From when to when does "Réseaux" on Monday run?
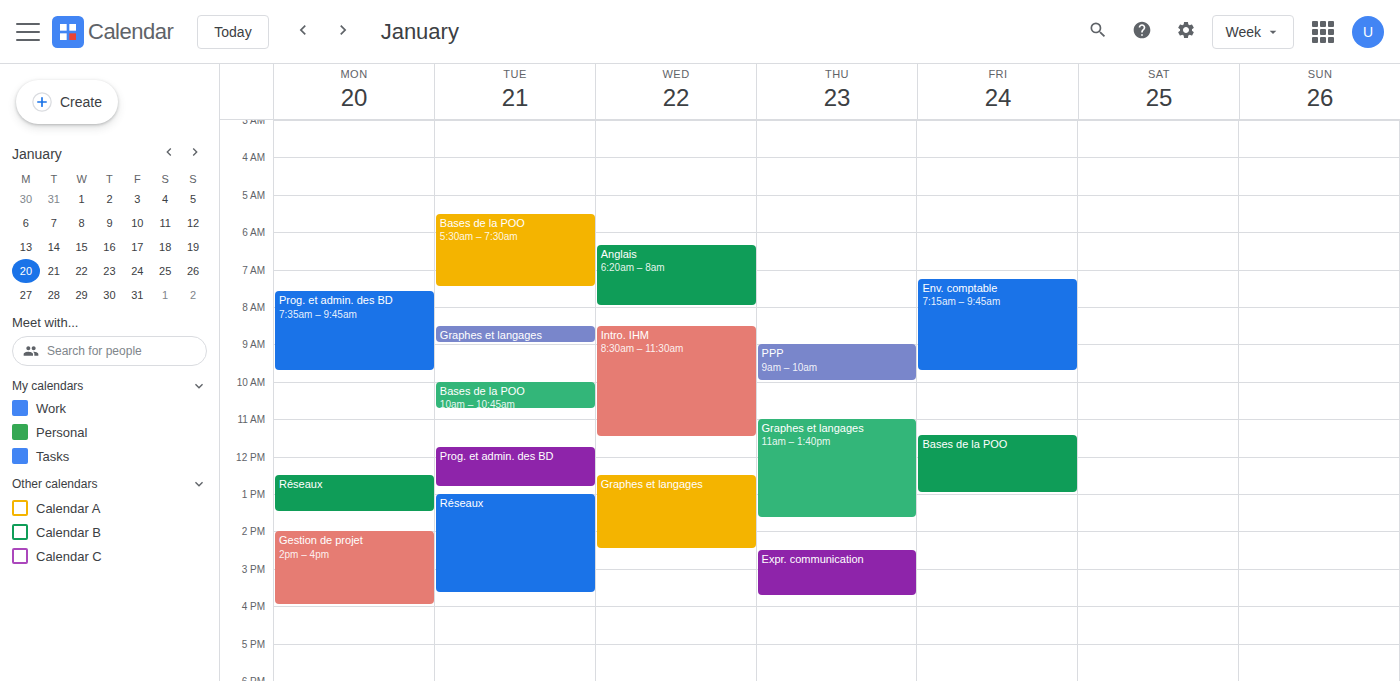
12:30 PM to 1:30 PM